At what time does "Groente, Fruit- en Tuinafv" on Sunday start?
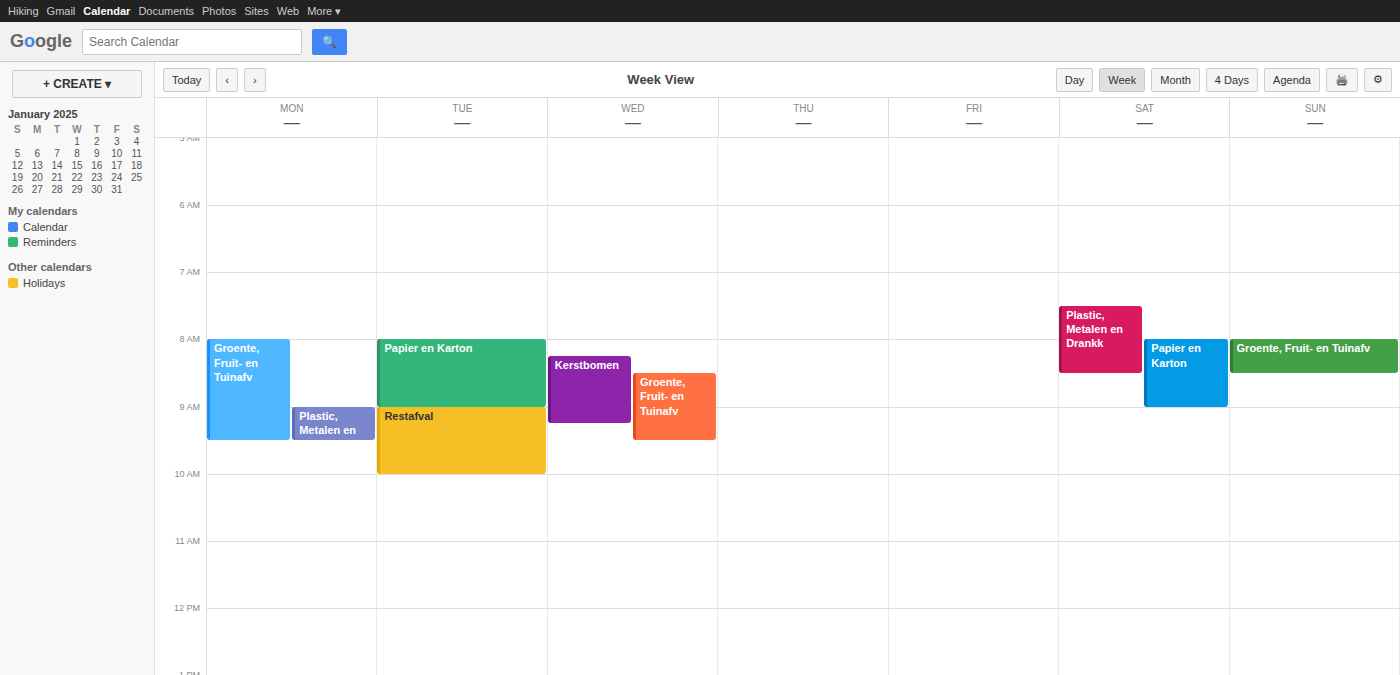
08:00